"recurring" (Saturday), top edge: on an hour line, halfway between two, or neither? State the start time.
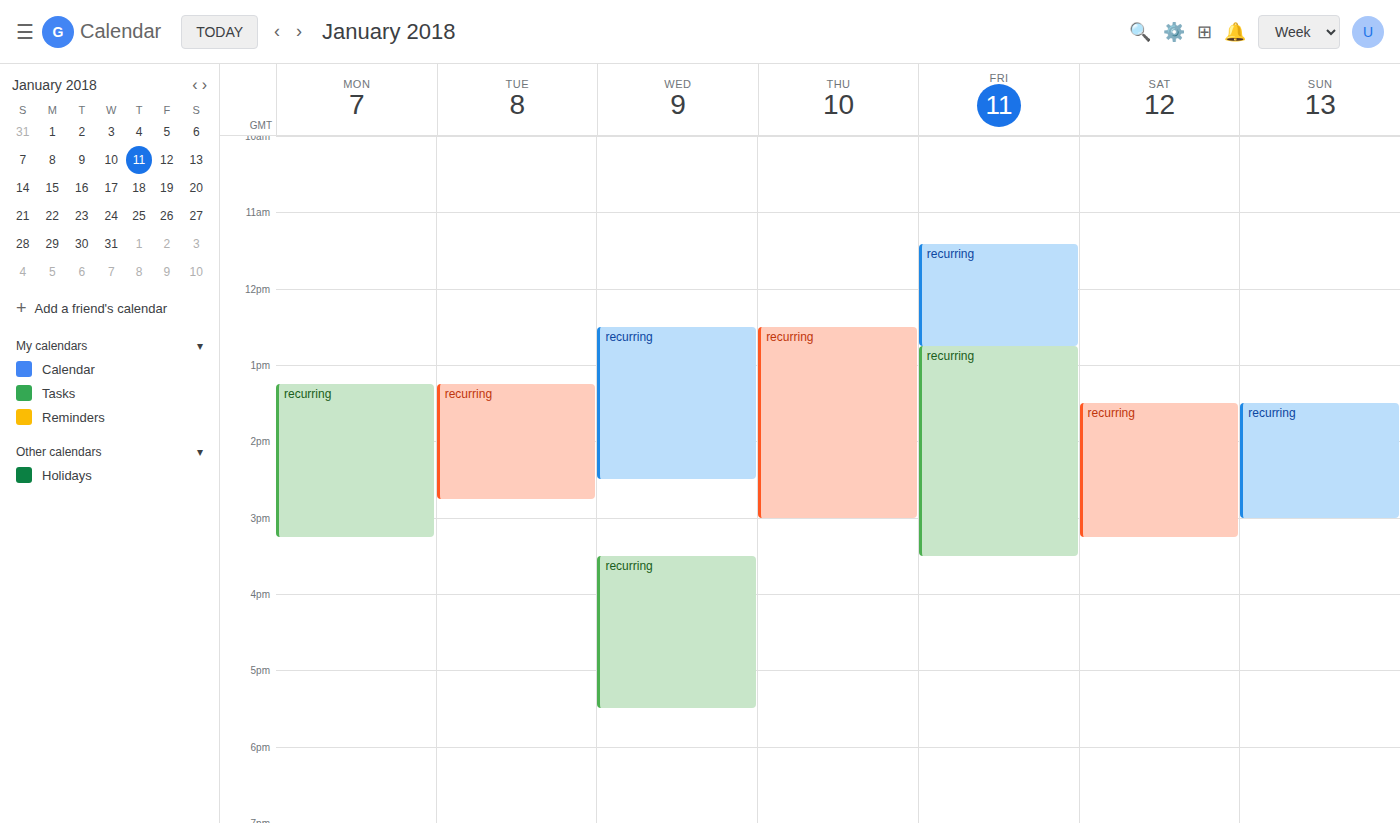
13:30 -- halfway between the 13:00 and 14:00 lines.